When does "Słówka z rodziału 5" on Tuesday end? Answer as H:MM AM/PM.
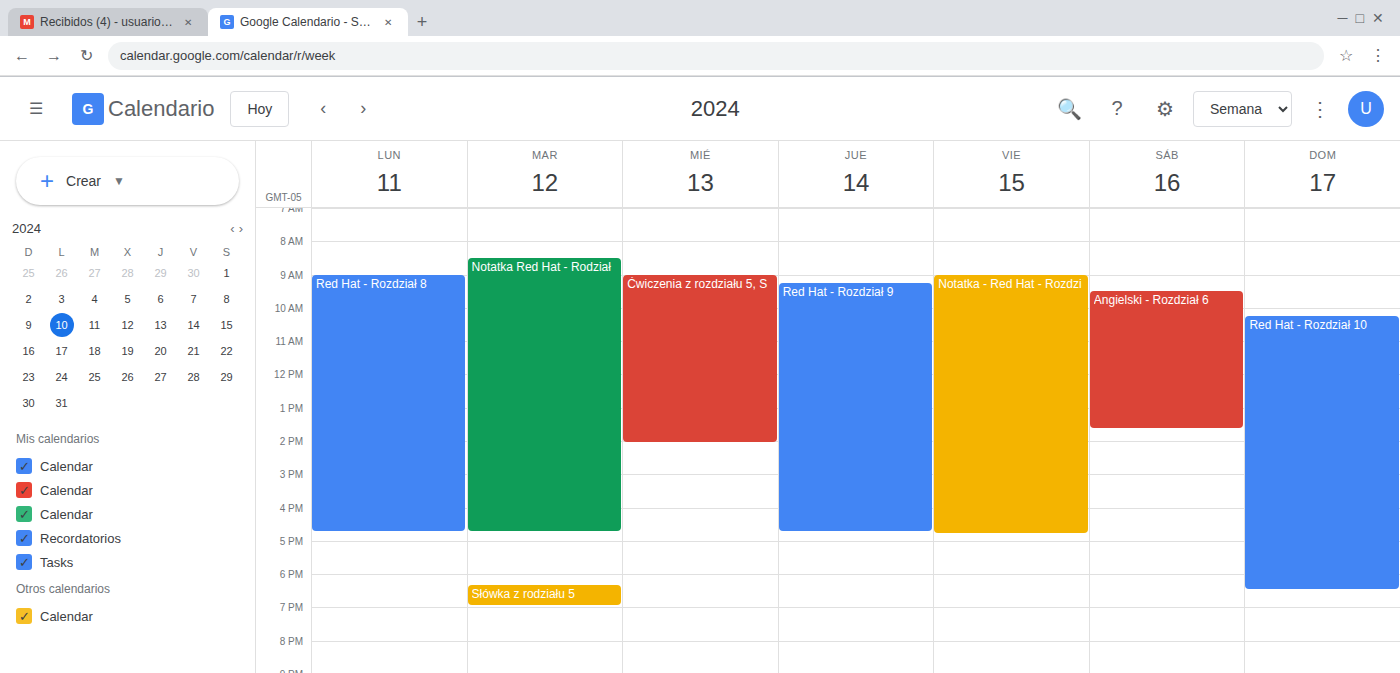
7:00 PM